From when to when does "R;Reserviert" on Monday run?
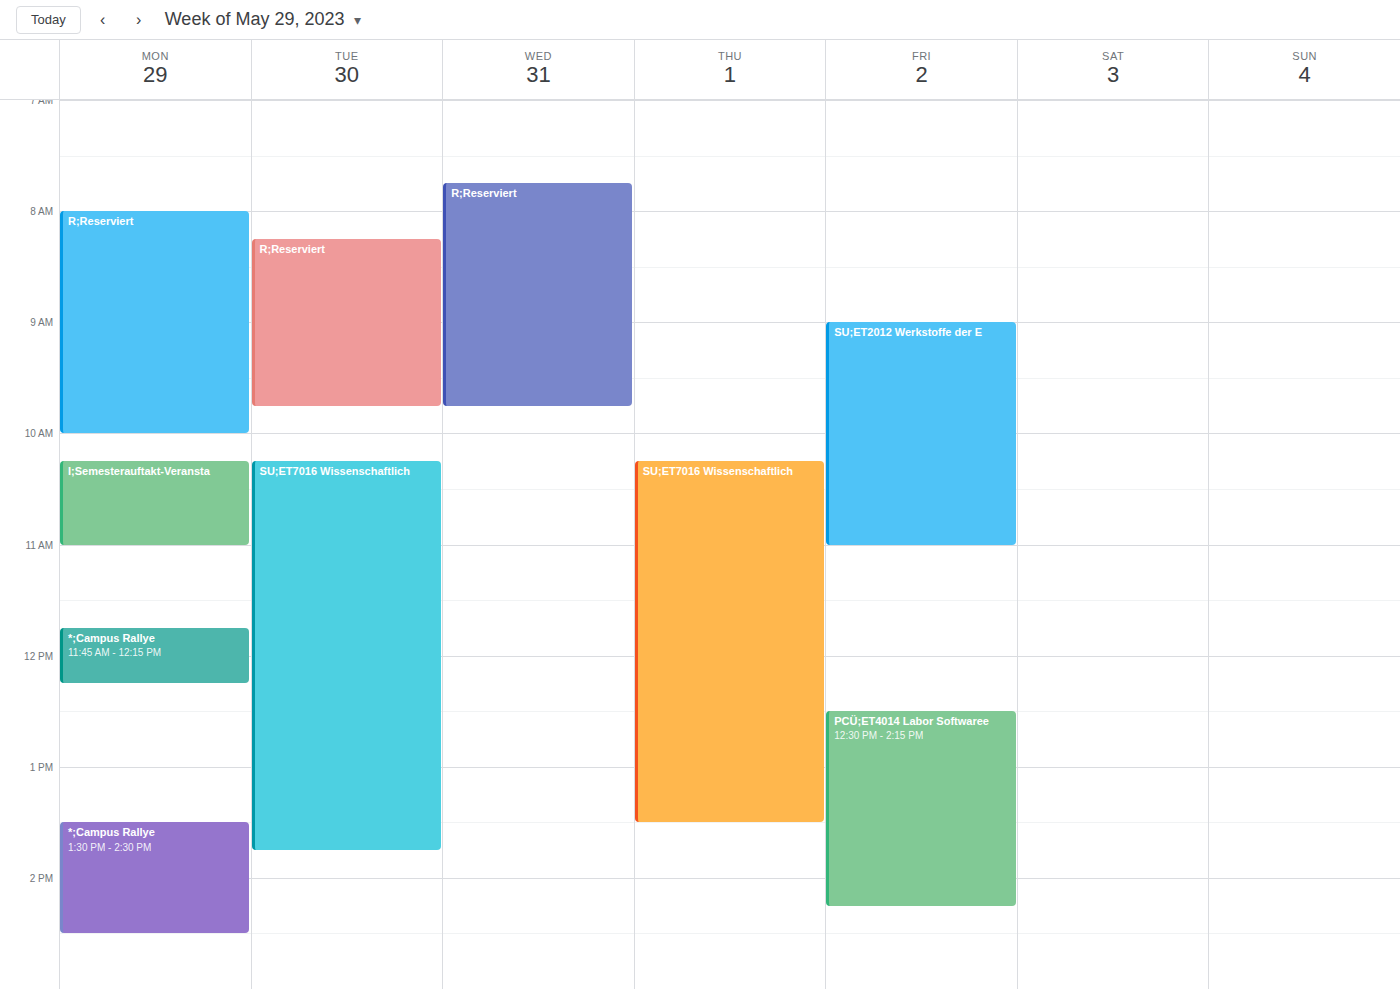
8:00 AM to 10:00 AM